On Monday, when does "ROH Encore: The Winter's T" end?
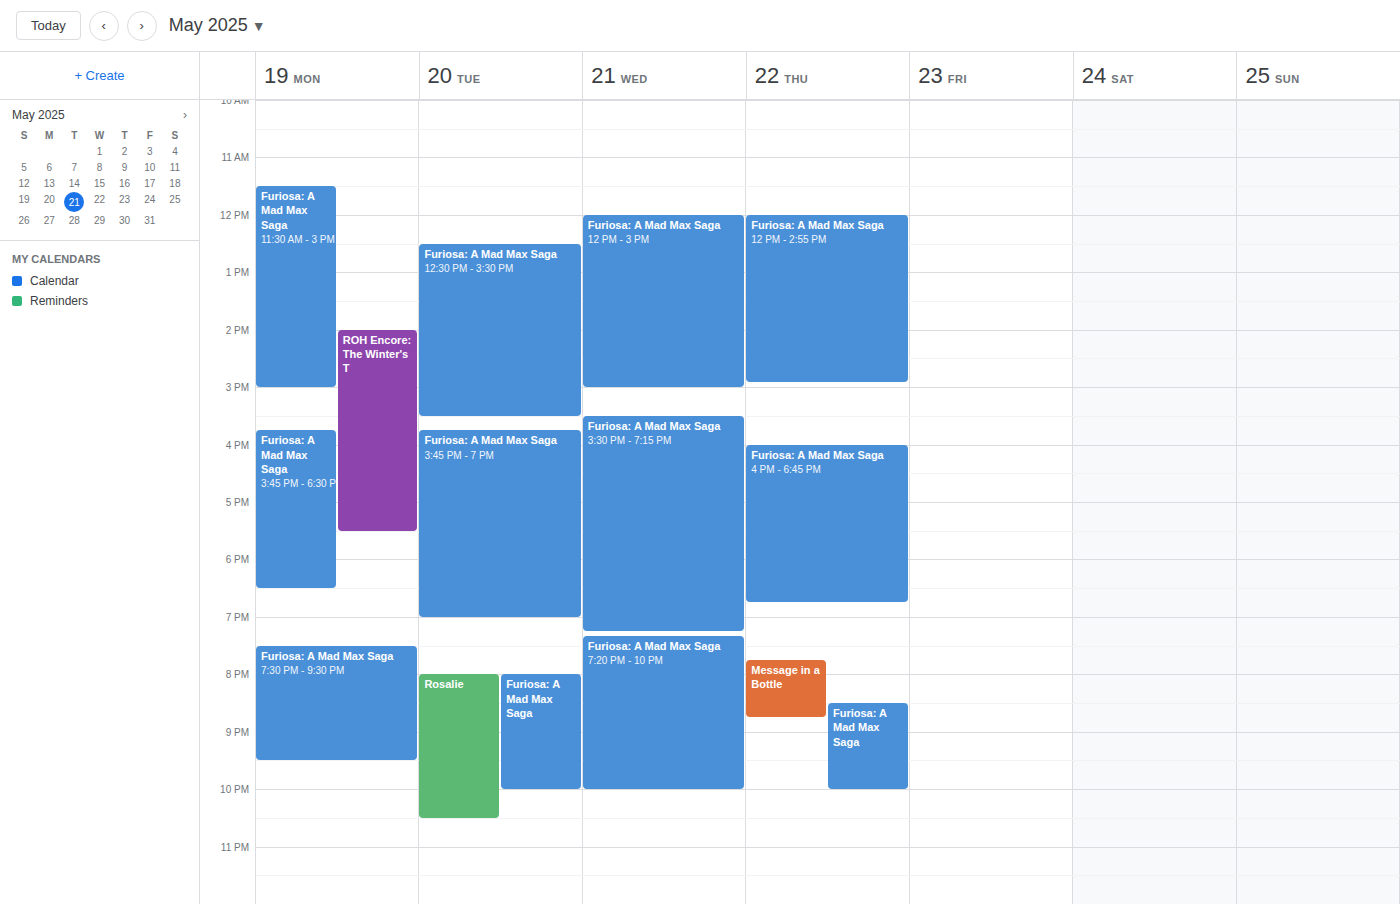
5:30 PM